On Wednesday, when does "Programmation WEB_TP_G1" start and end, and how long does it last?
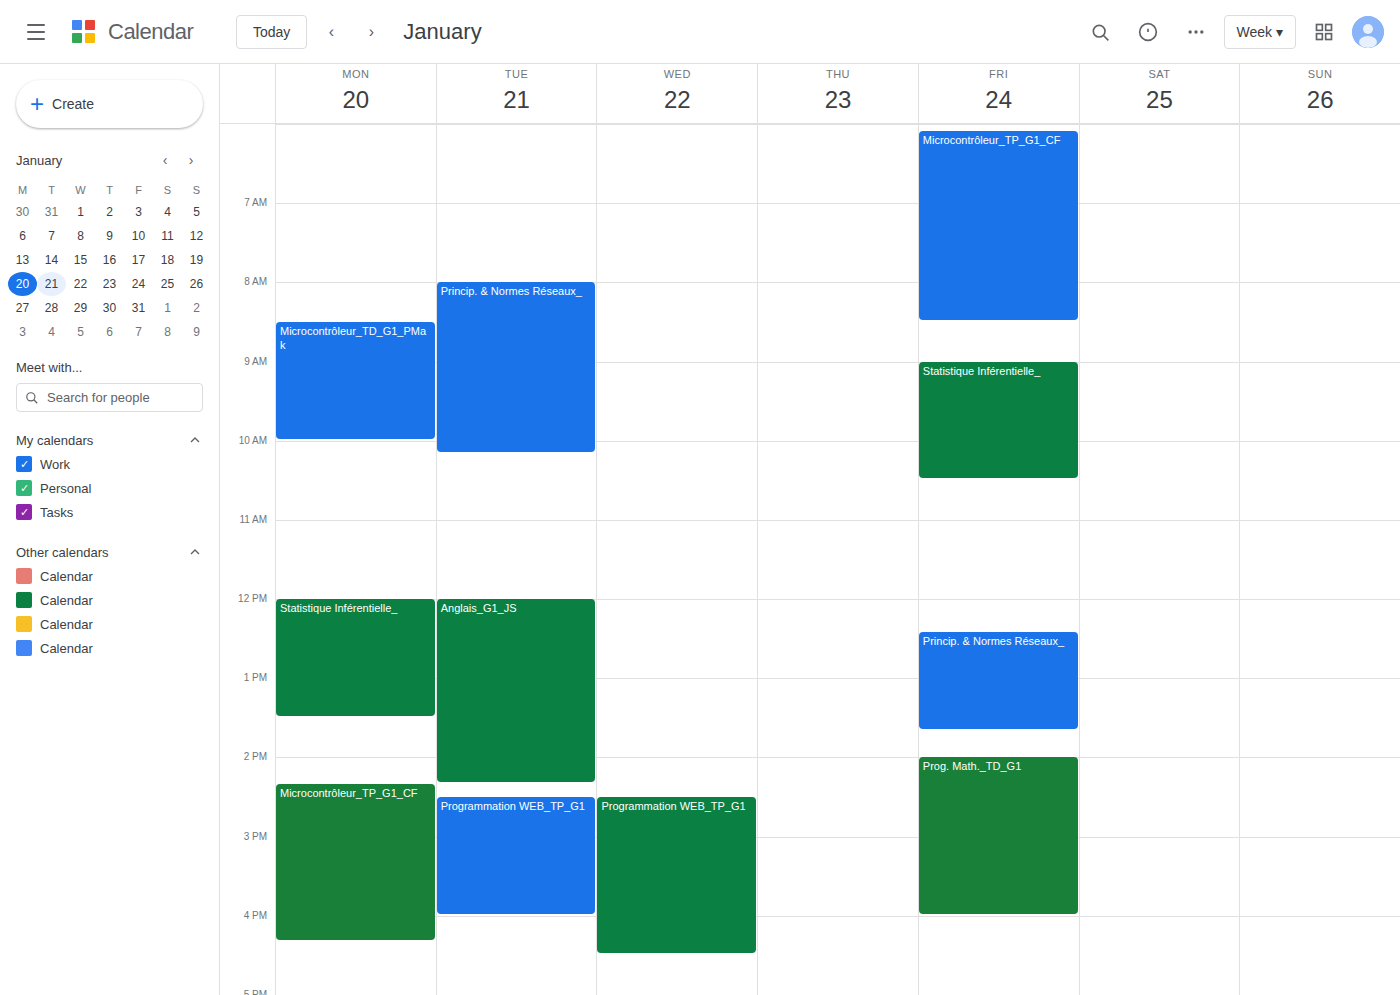
2:30 PM to 4:30 PM, 2 hours